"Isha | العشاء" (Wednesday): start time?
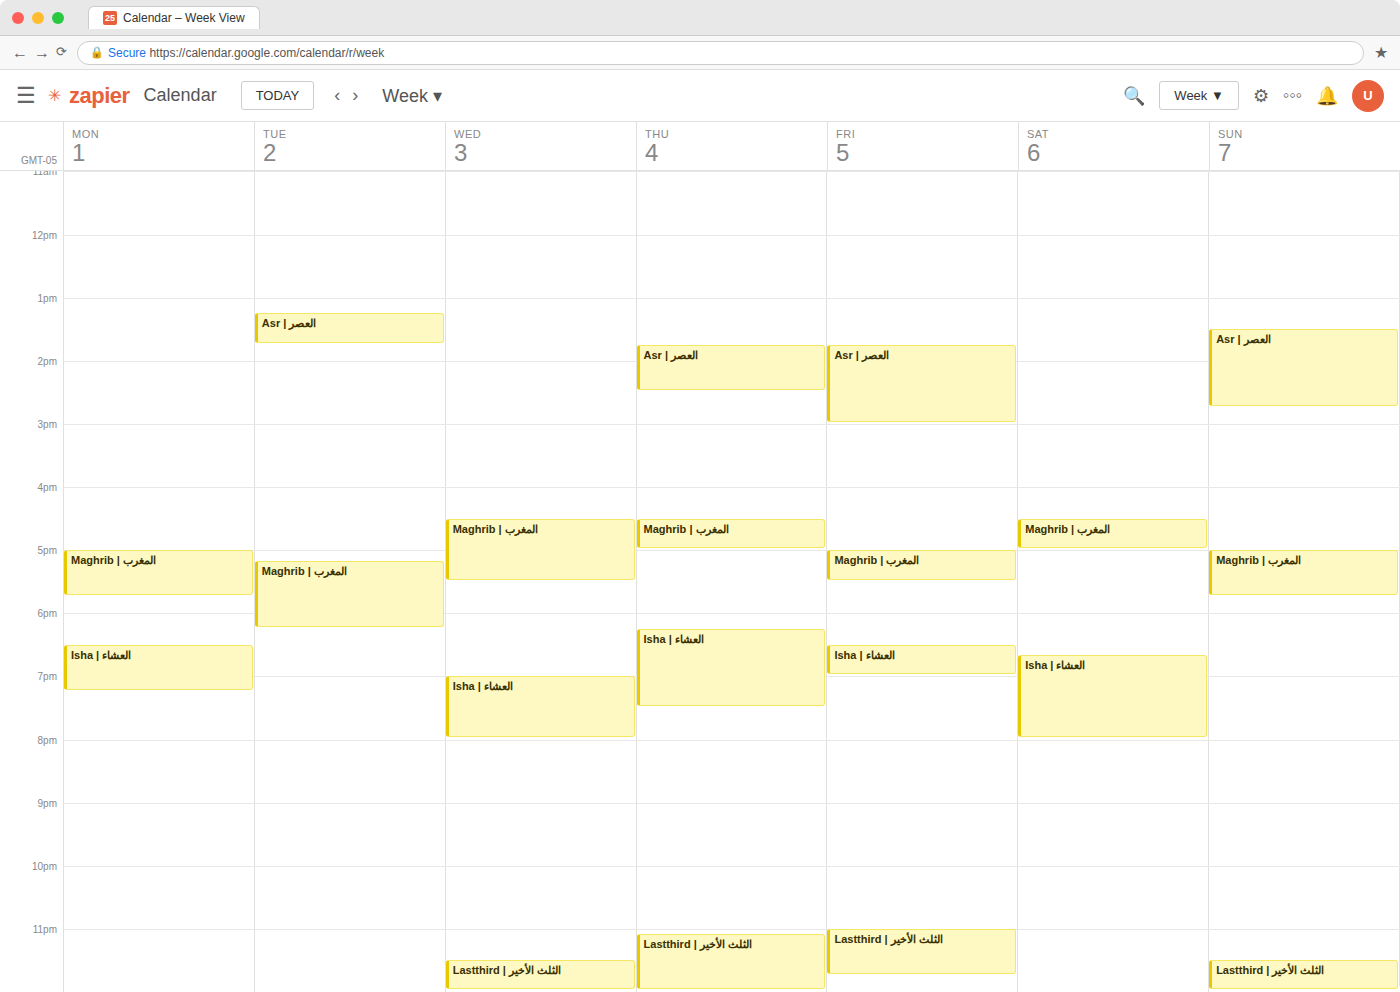
7:00 PM